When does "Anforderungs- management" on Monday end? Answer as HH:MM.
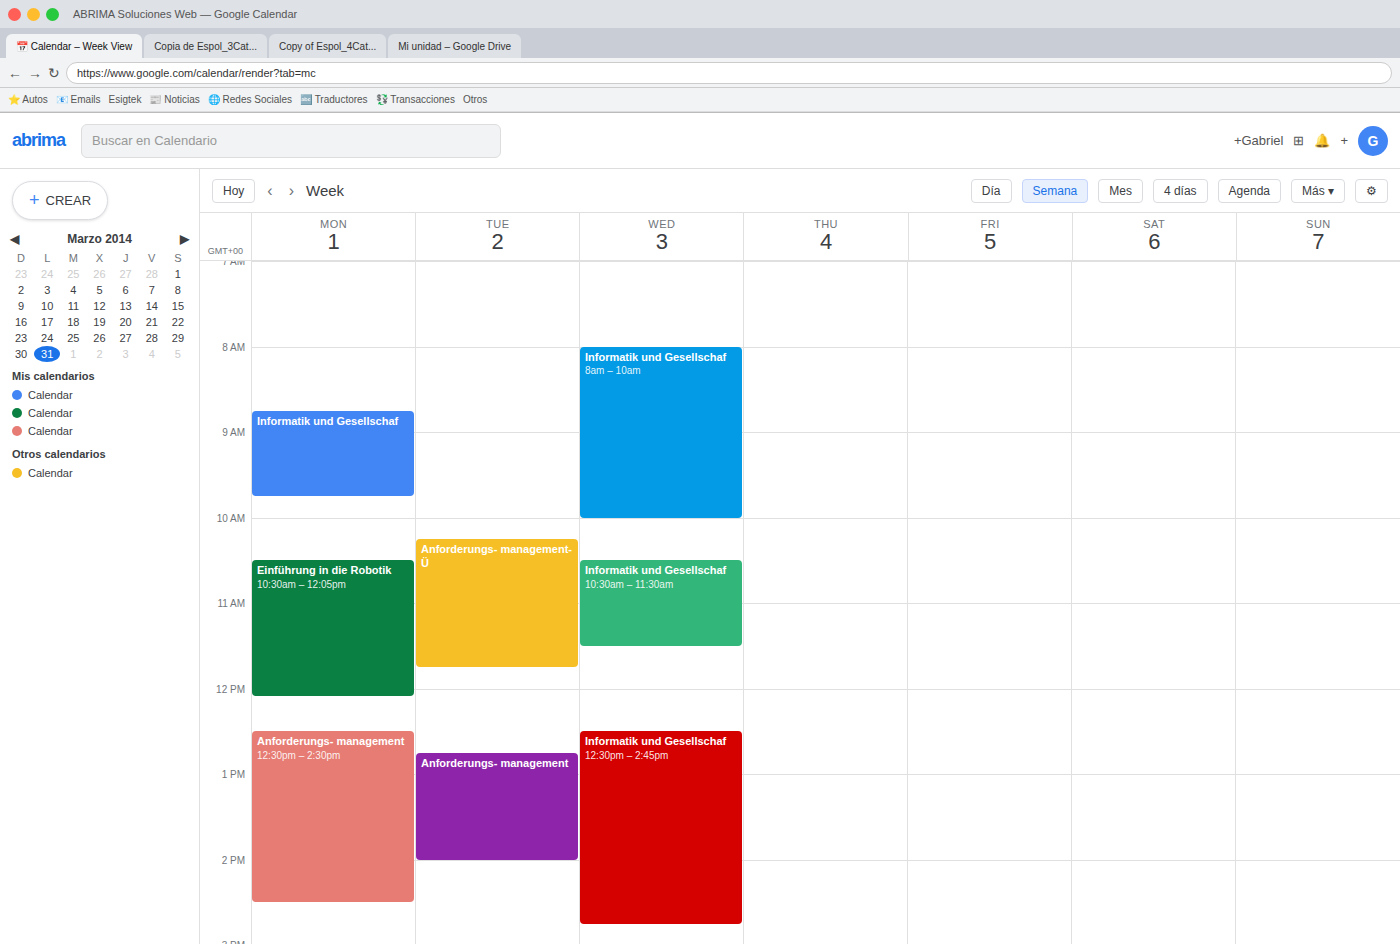
14:30